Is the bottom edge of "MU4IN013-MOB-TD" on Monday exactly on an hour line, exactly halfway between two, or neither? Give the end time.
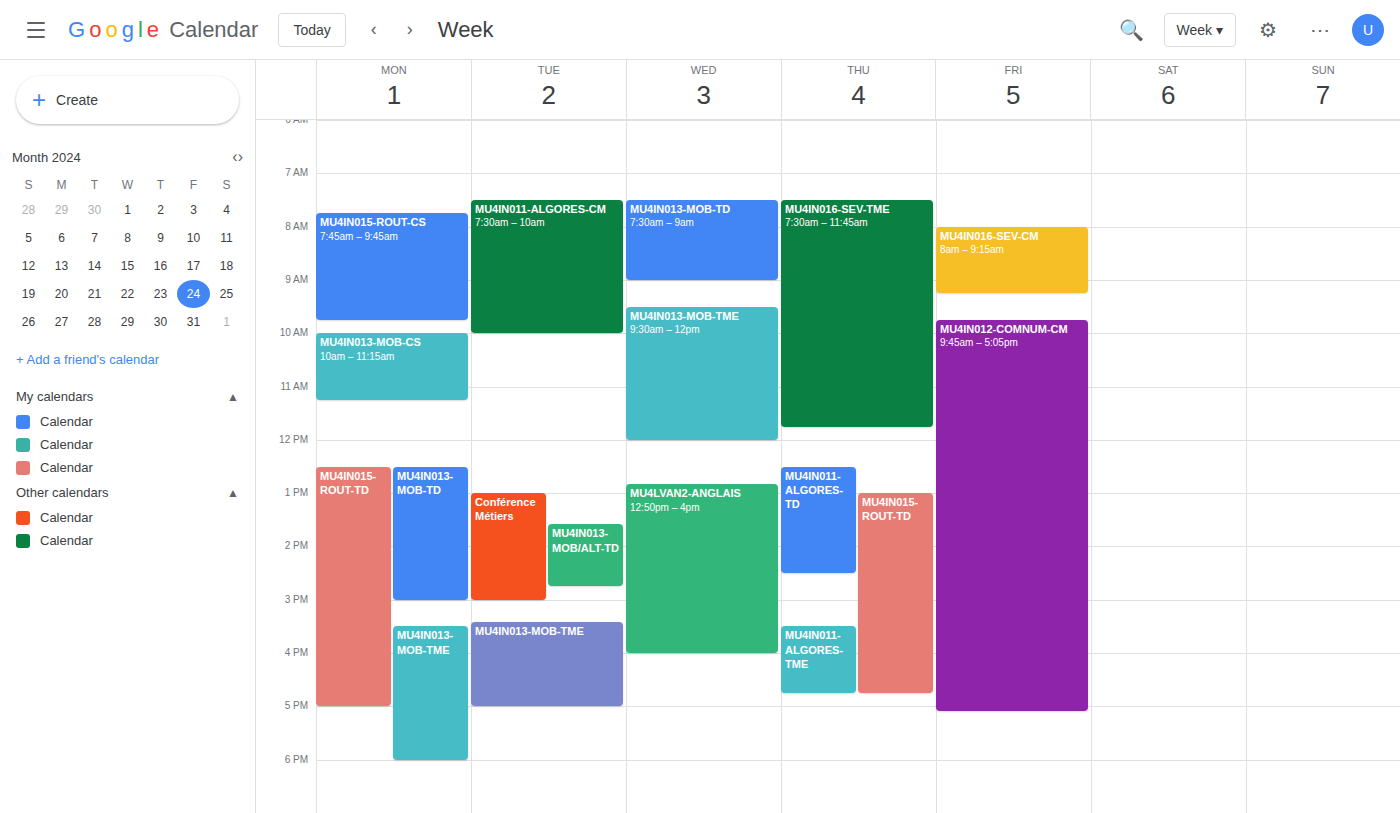
3:00 PM -- exactly on the 3 PM line.